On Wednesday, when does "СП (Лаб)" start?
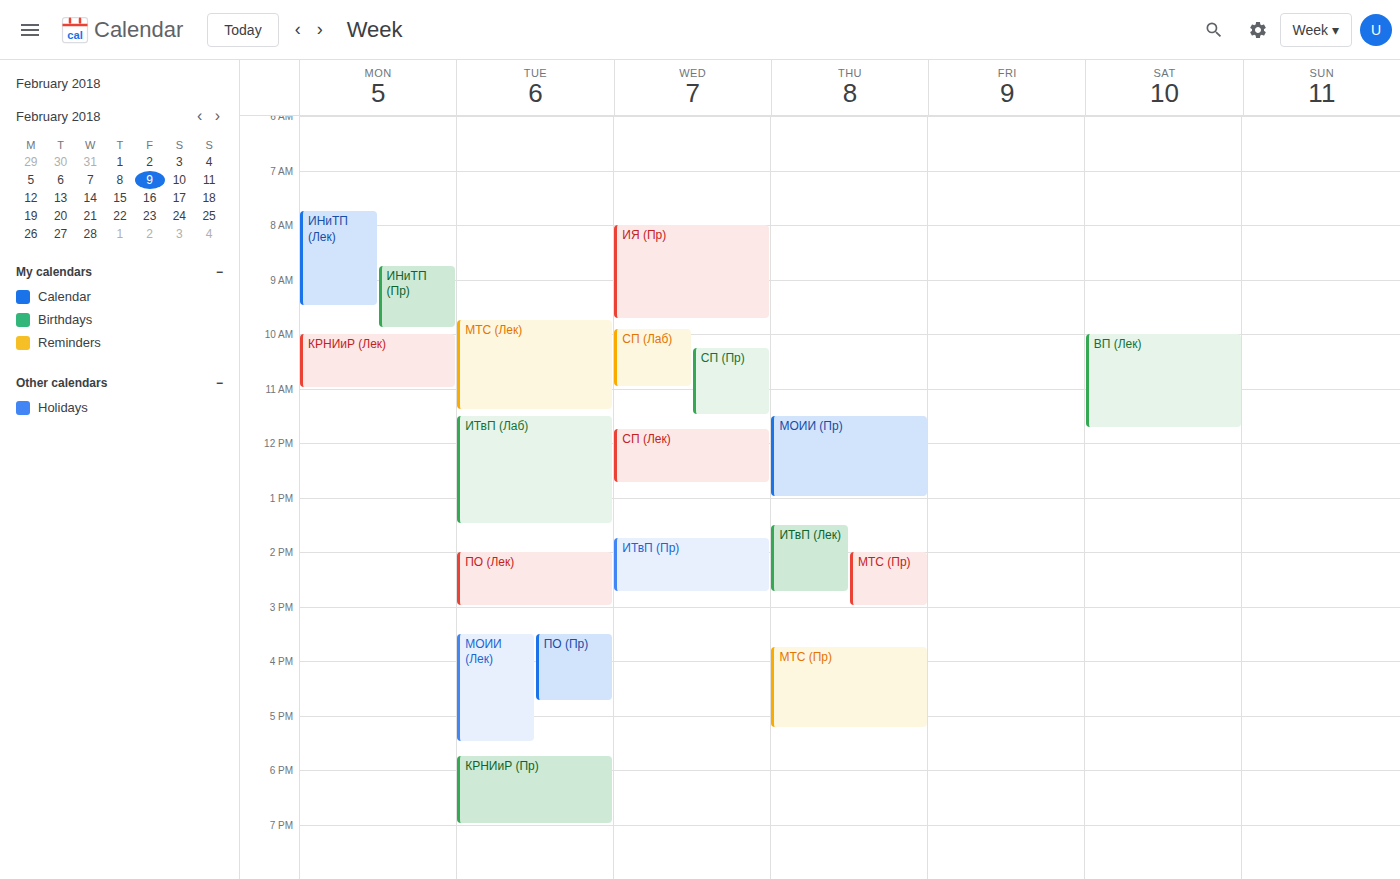
9:55 AM